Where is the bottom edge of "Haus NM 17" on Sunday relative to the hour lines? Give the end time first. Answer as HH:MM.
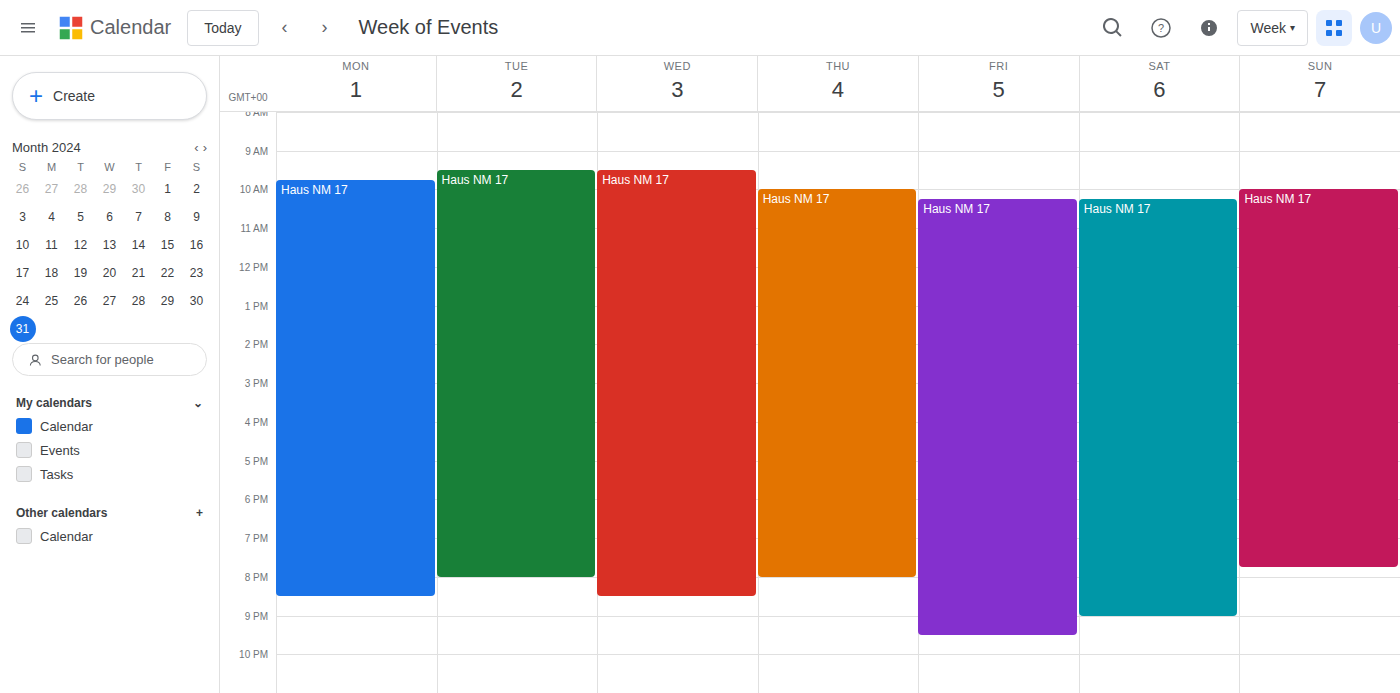
19:45 -- neither: three quarters of the way from the 19:00 line to the 20:00 line.